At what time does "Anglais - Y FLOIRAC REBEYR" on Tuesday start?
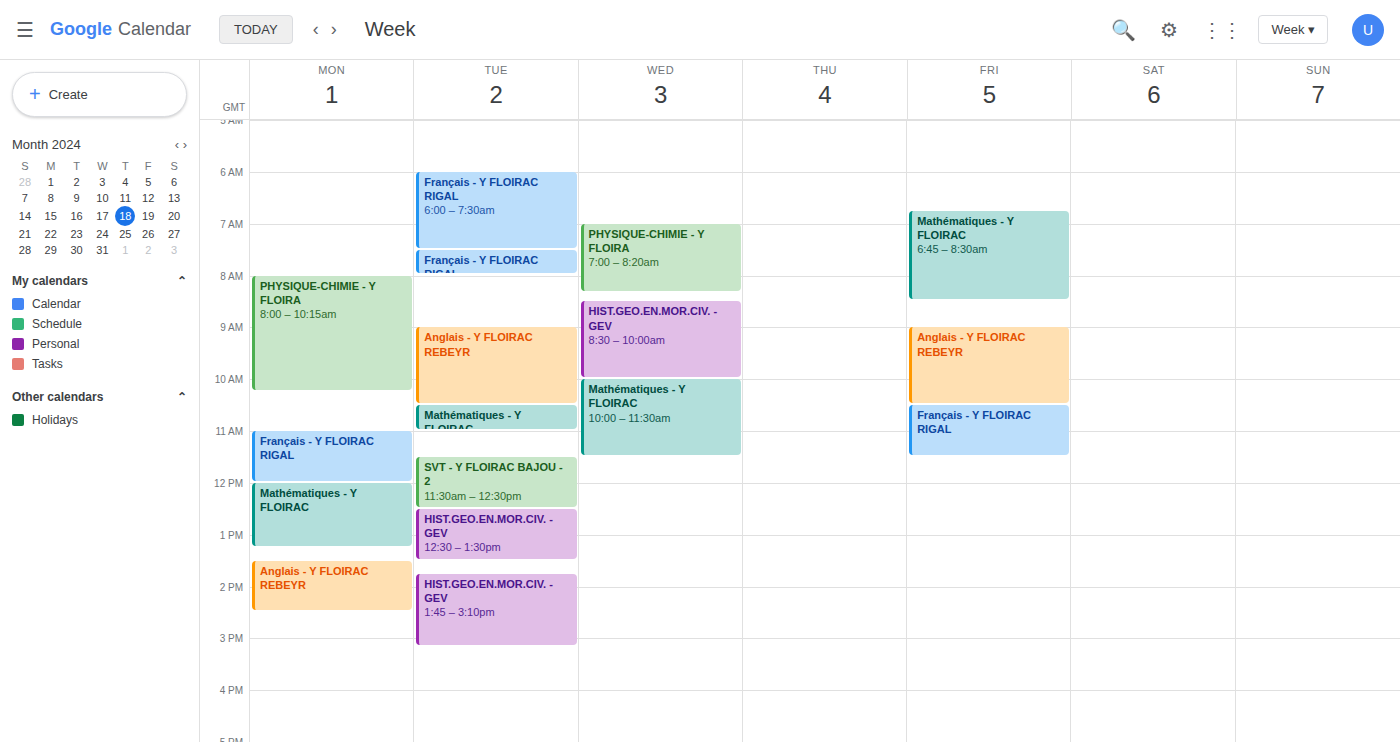
9:00 AM